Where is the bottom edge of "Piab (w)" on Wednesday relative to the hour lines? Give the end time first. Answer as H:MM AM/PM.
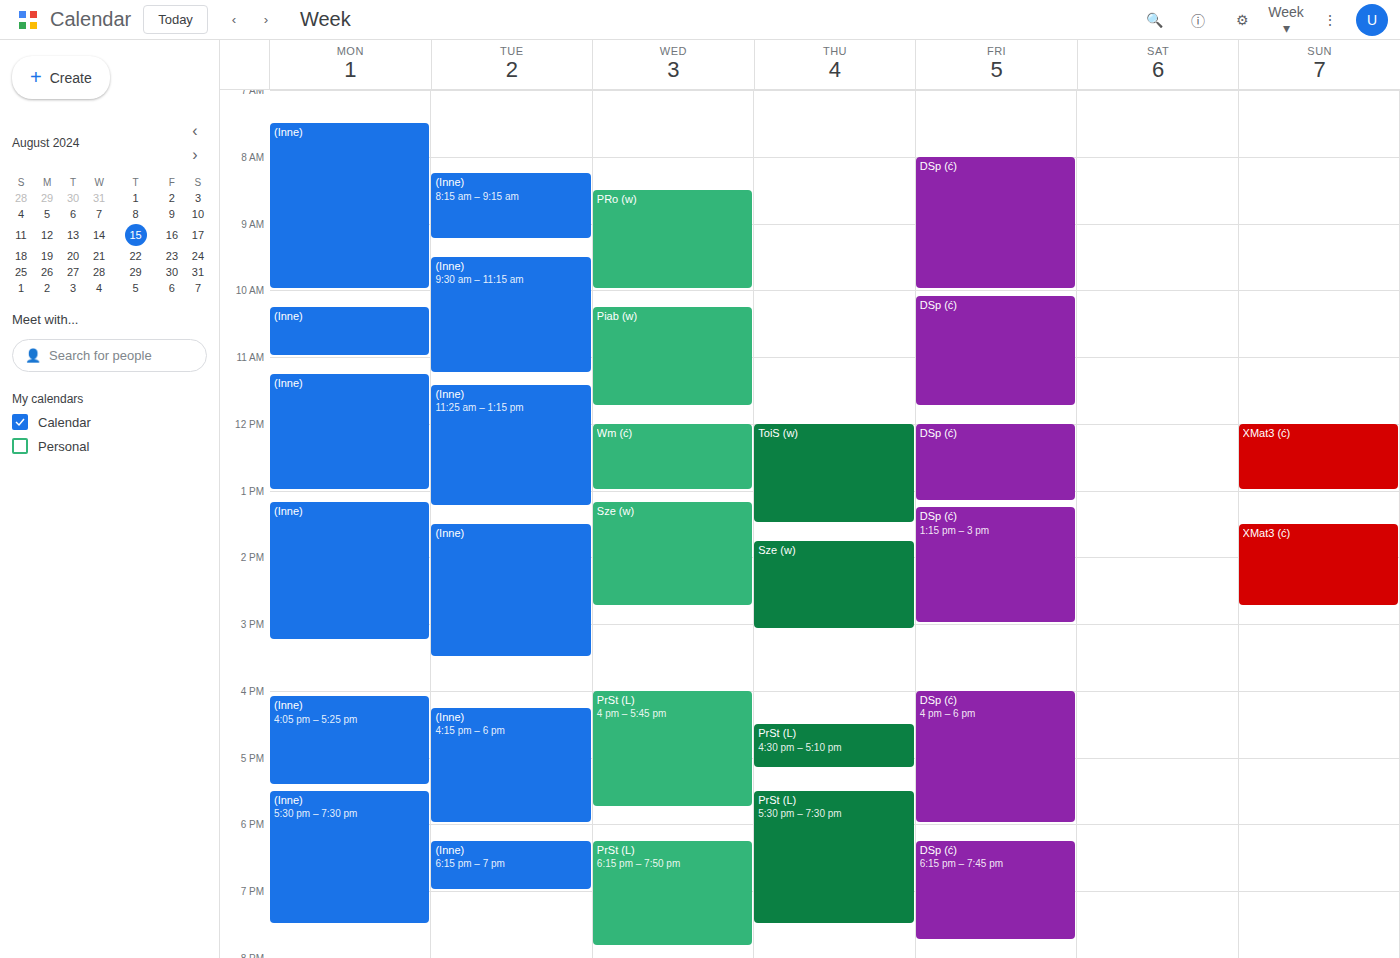
11:45 AM -- neither: three quarters of the way from the 11 AM line to the 12 PM line.